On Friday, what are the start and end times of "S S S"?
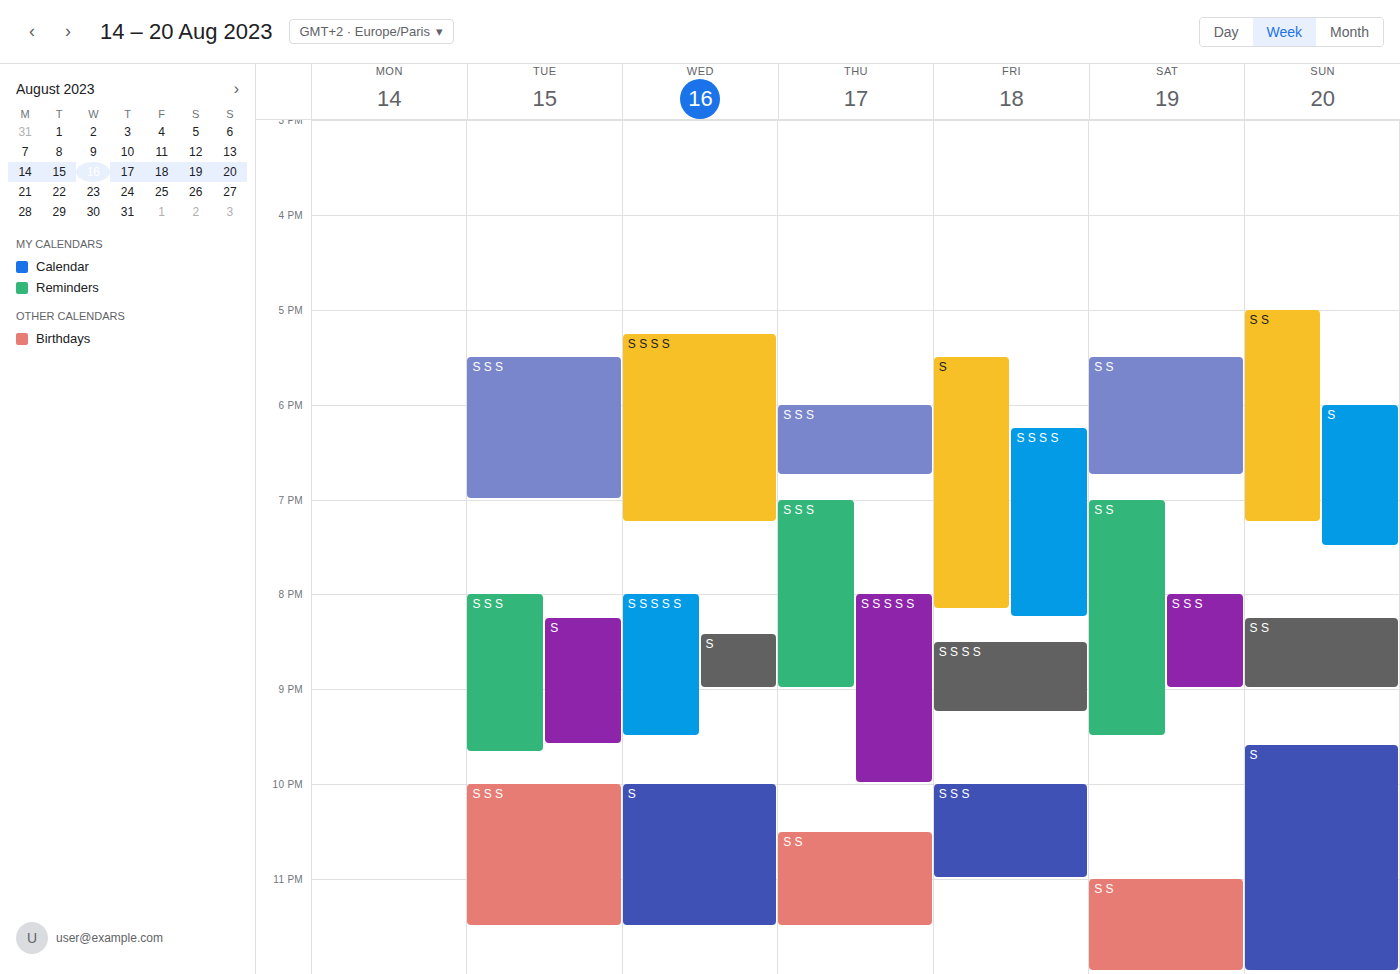
10:00 PM to 11:00 PM